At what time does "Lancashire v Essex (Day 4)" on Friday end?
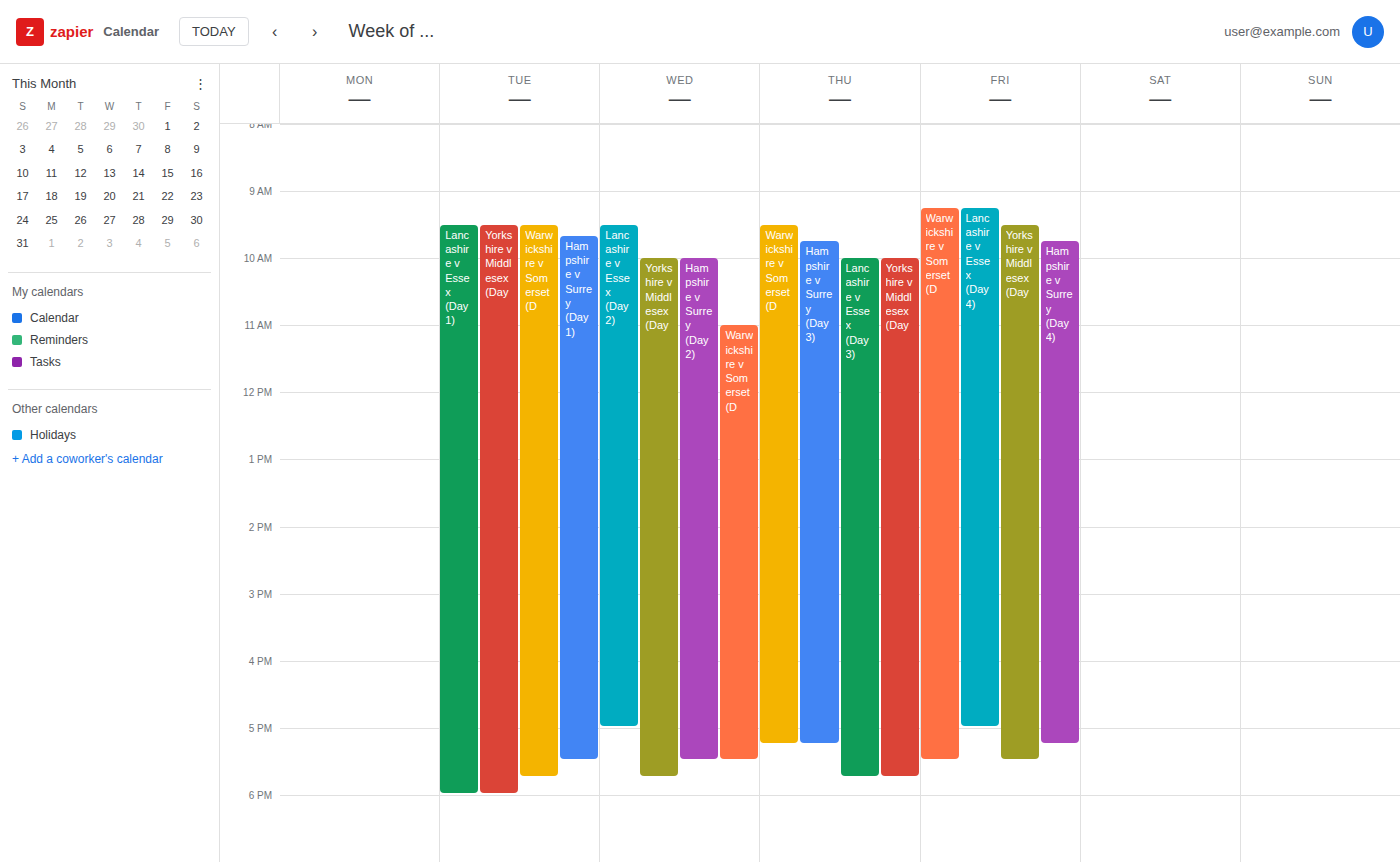
17:00